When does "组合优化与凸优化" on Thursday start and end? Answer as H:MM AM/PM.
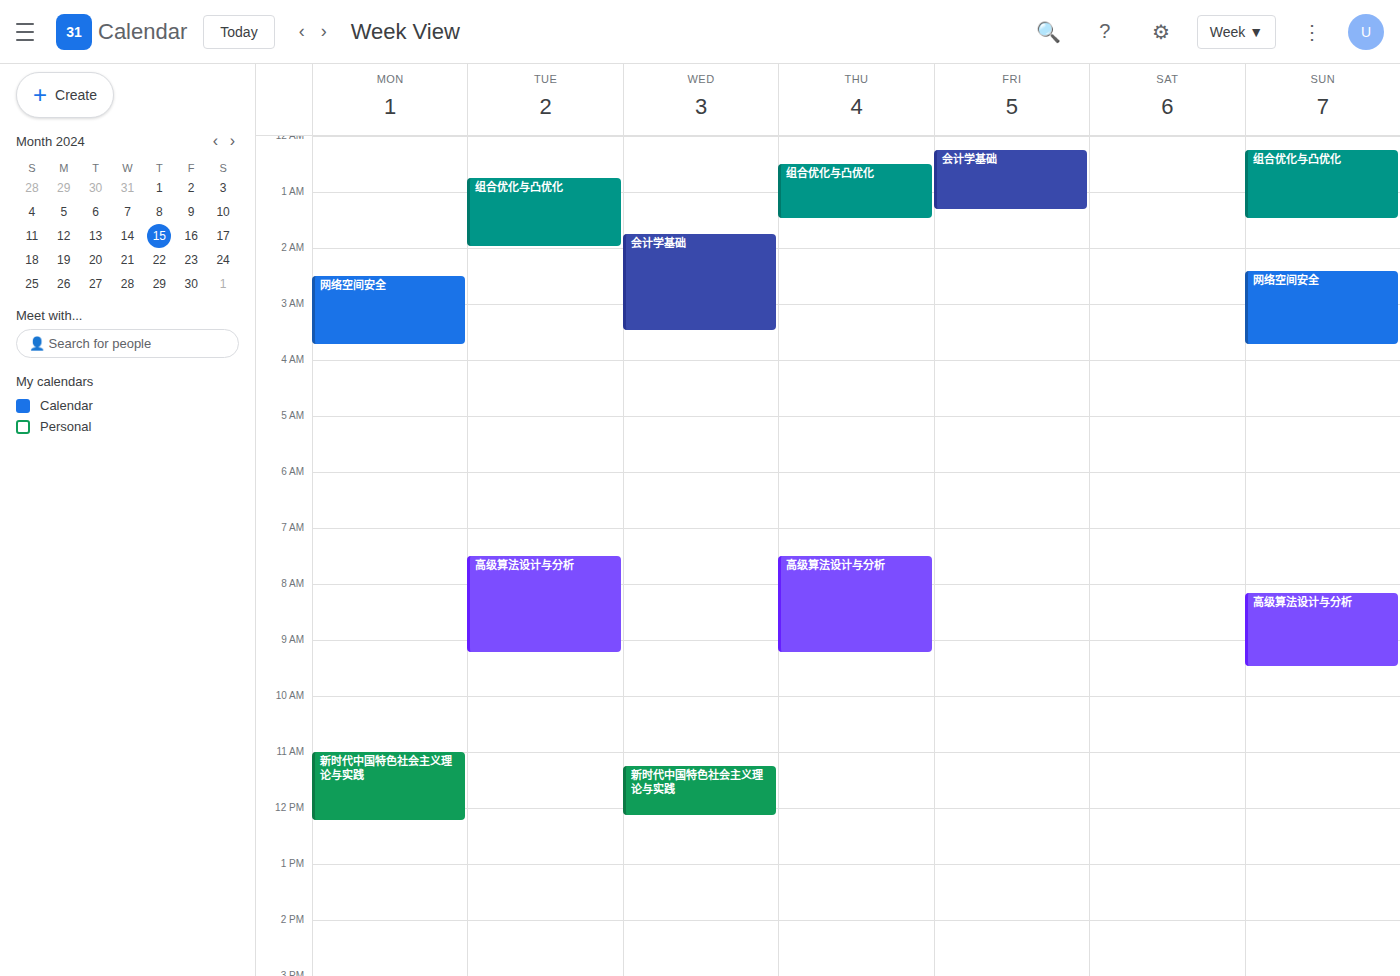
12:30 AM to 1:30 AM